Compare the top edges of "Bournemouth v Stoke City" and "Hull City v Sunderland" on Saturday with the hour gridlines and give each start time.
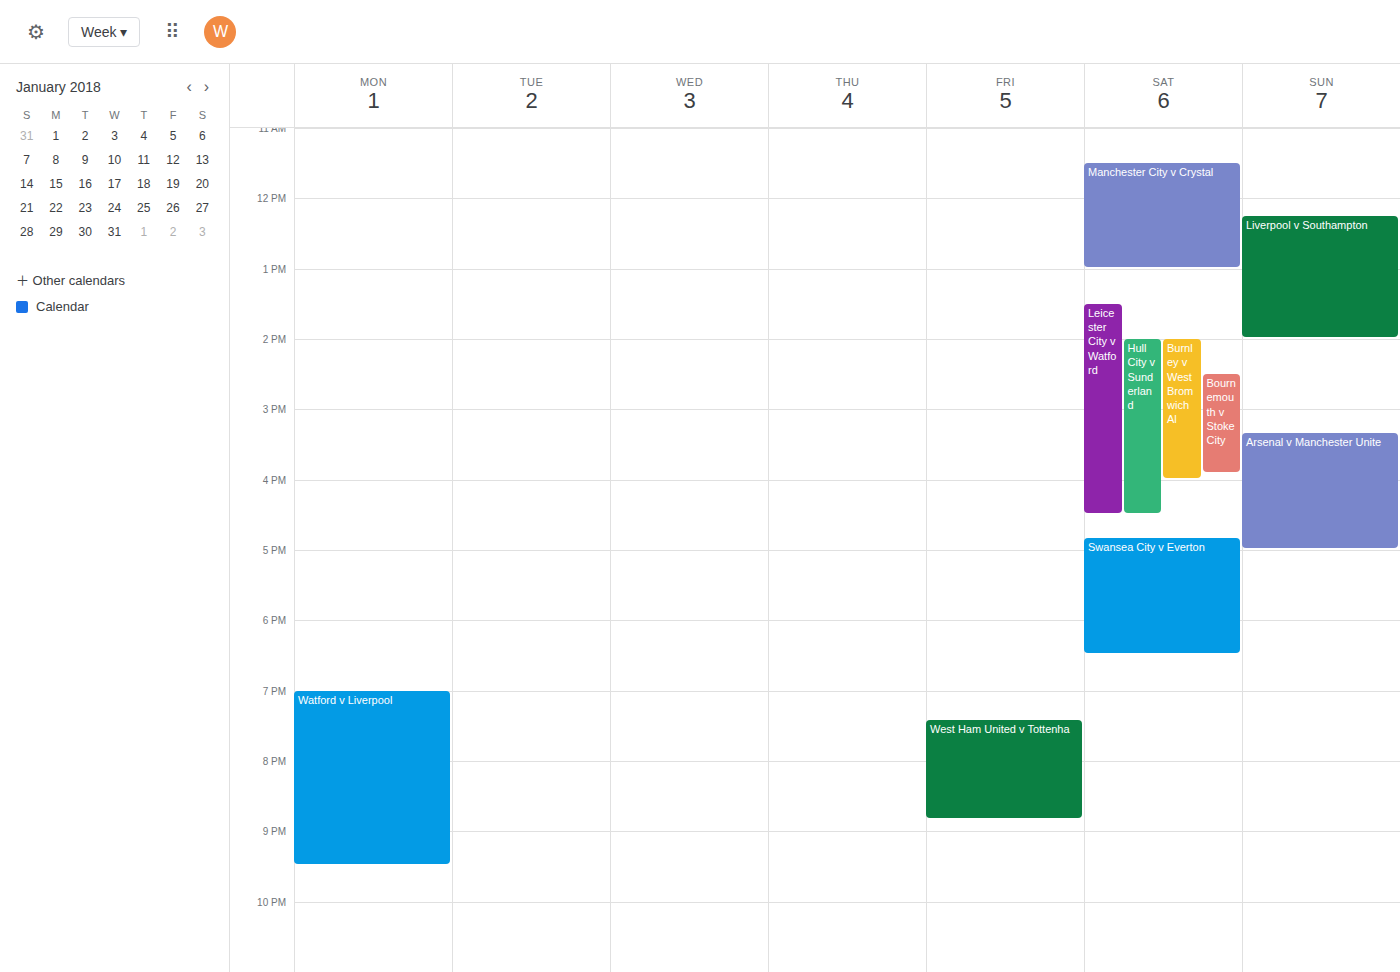
"Bournemouth v Stoke City": 14:30, halfway between the 14:00 and 15:00 lines. "Hull City v Sunderland": 14:00, exactly on the 14:00 line.